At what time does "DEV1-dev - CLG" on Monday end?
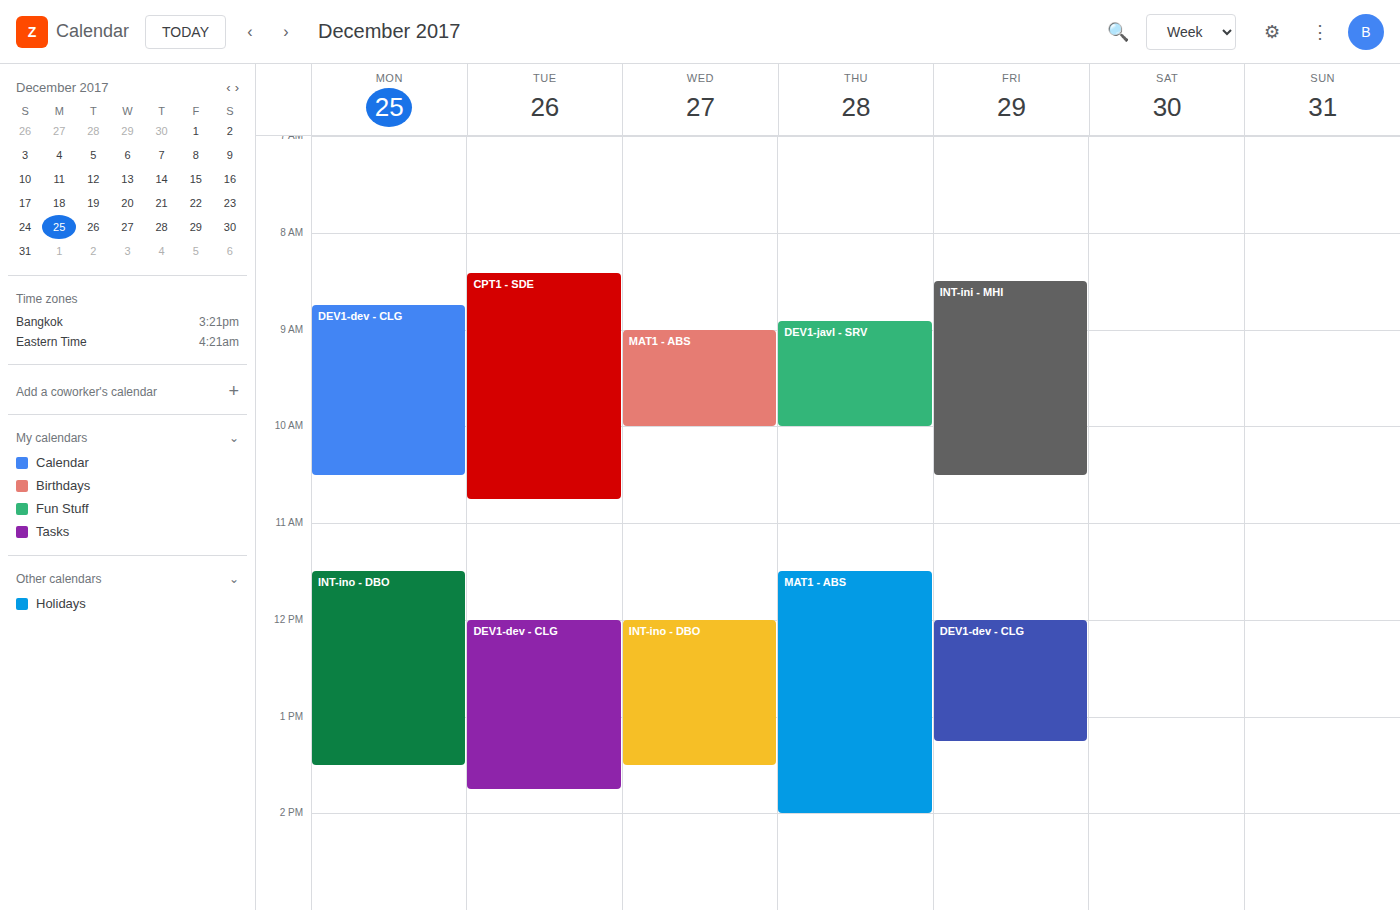
10:30 AM